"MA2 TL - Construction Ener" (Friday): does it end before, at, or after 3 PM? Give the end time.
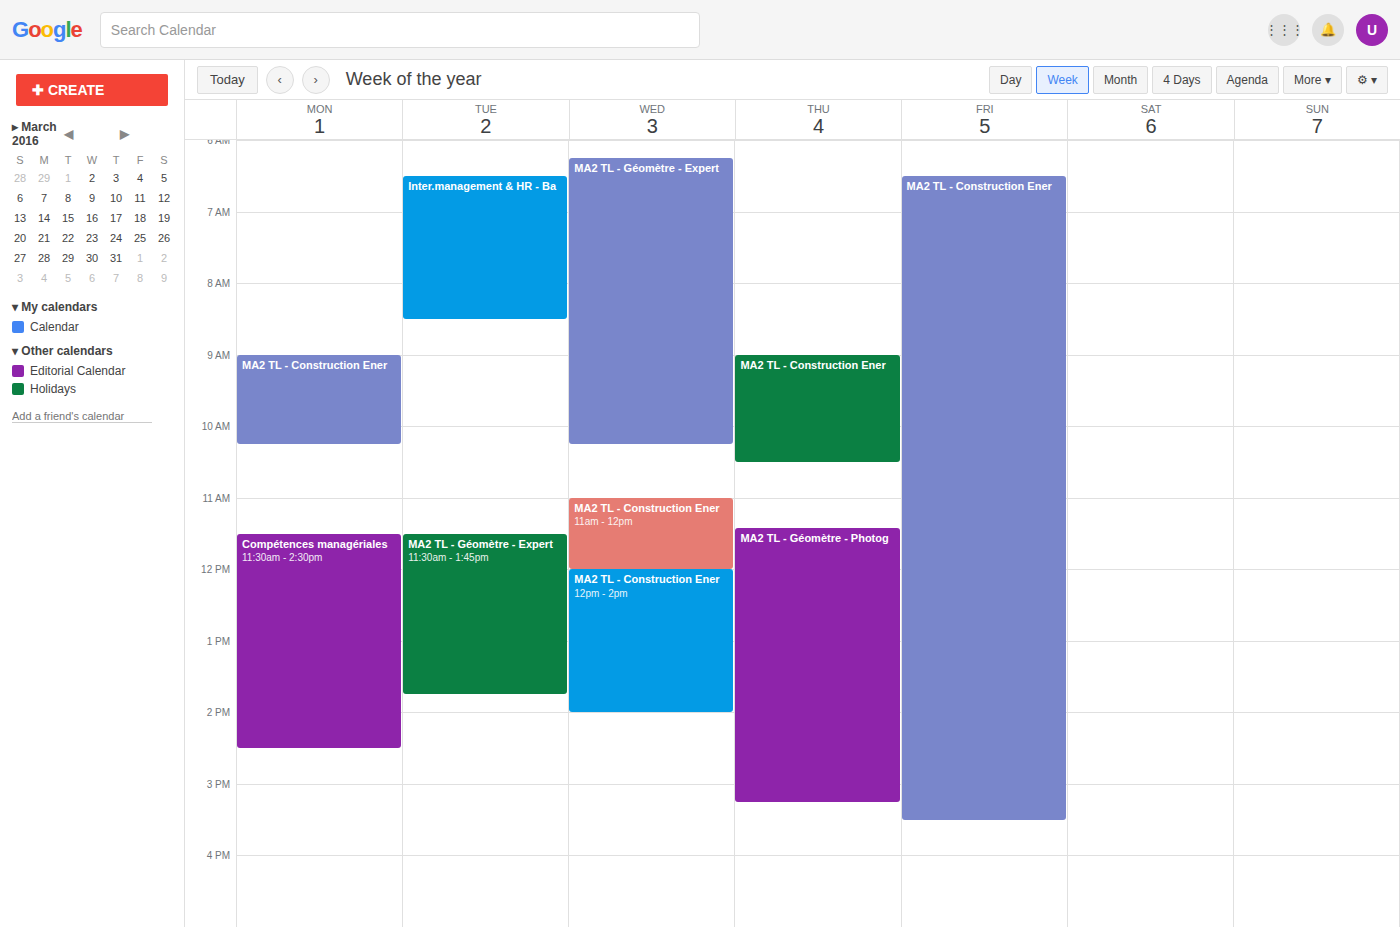
3:30 PM -- after 3 PM, 30 minutes below the 3 PM line.